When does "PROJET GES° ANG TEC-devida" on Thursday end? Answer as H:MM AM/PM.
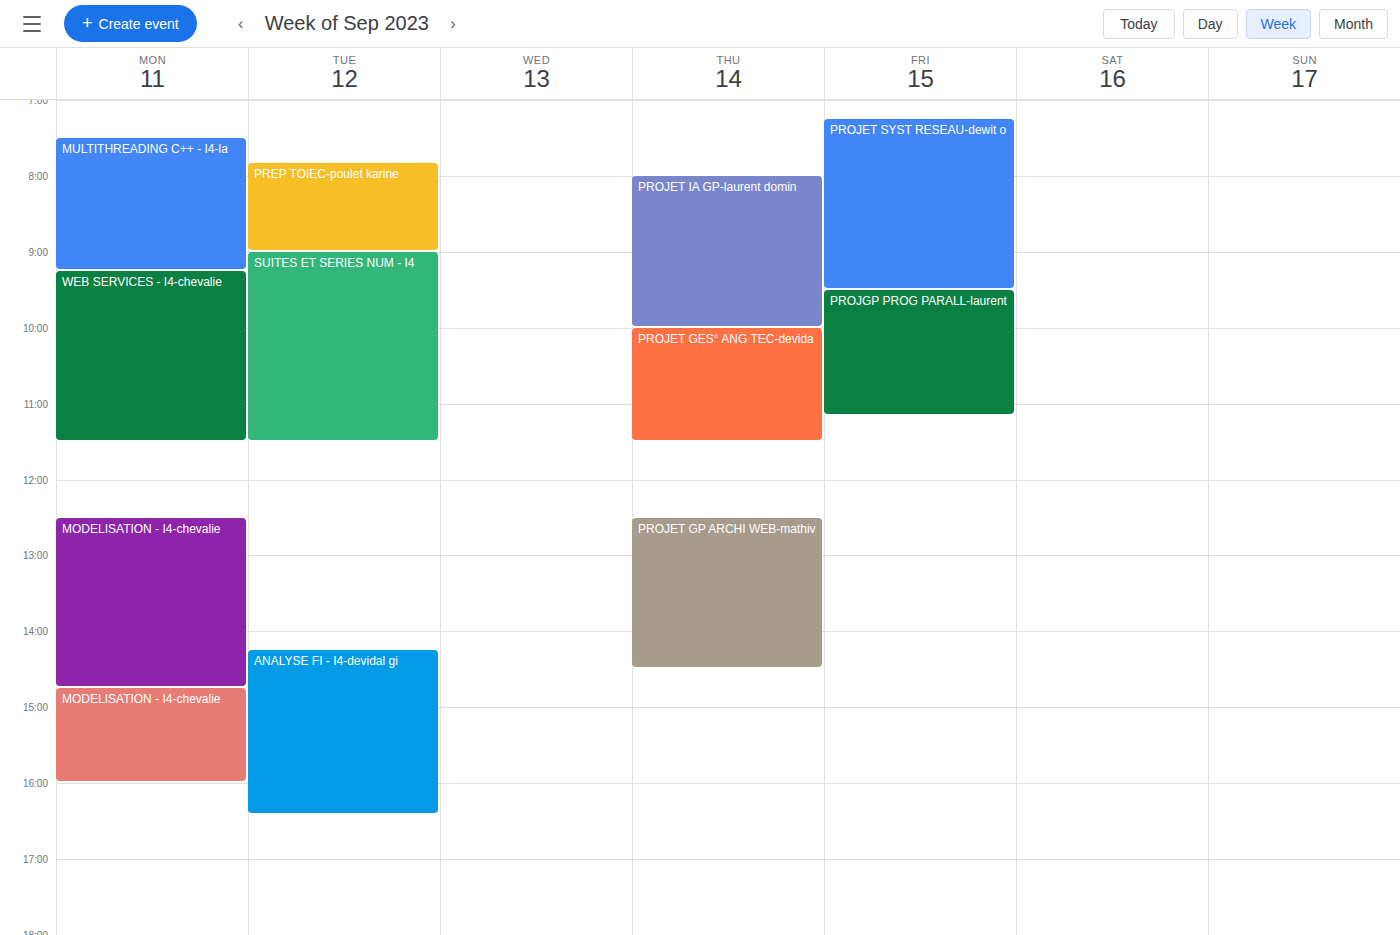
11:30 AM